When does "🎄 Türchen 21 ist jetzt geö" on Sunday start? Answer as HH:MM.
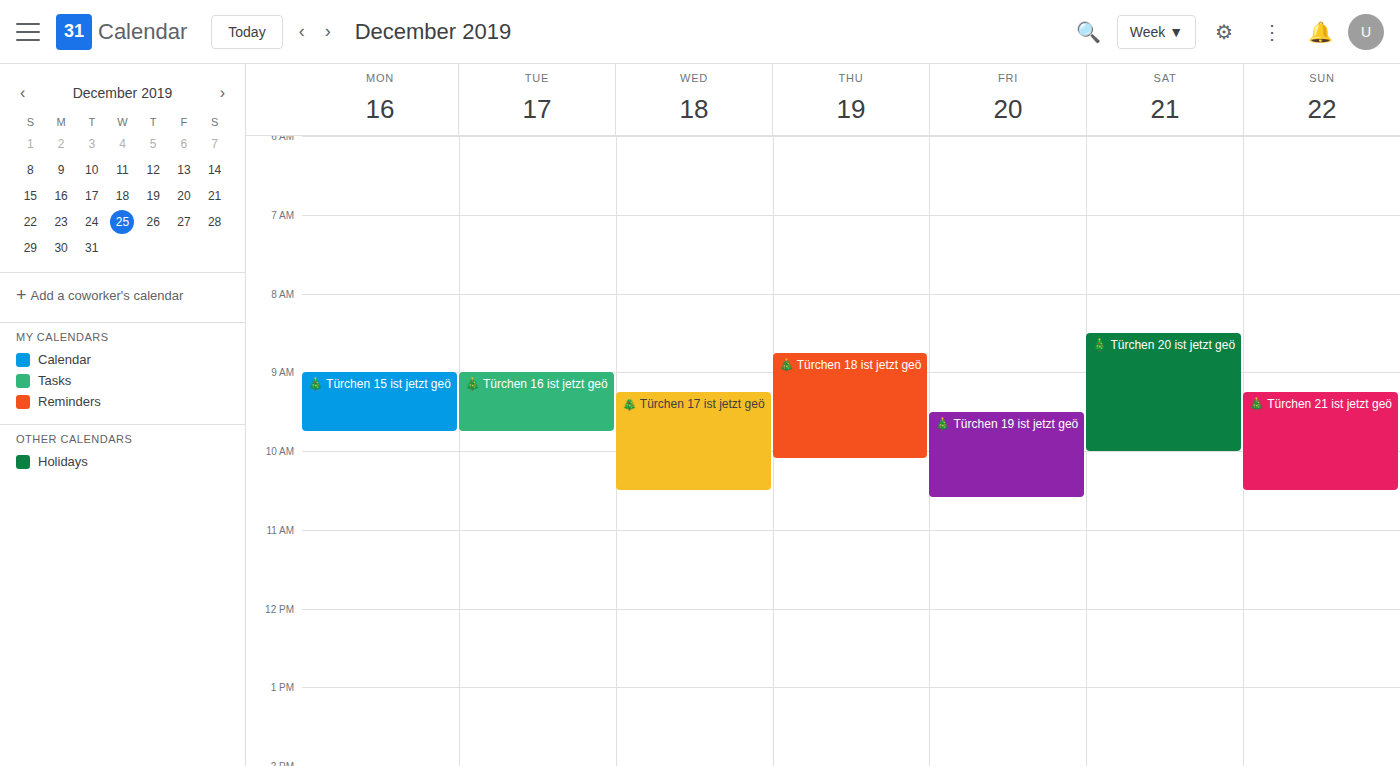
09:15